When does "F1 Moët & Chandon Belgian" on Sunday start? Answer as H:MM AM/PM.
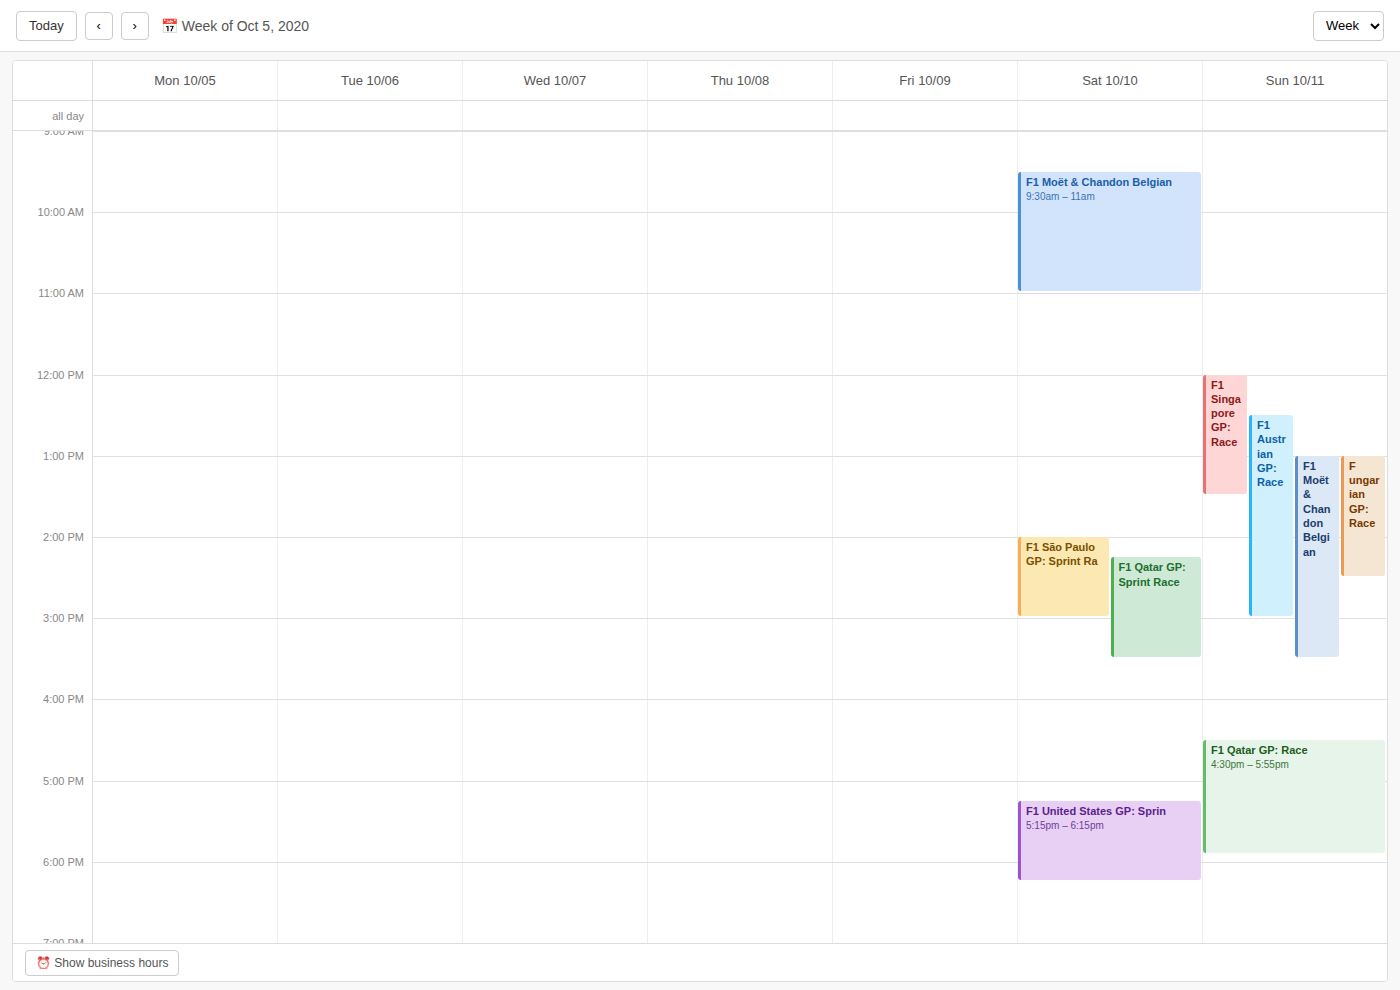
1:00 PM